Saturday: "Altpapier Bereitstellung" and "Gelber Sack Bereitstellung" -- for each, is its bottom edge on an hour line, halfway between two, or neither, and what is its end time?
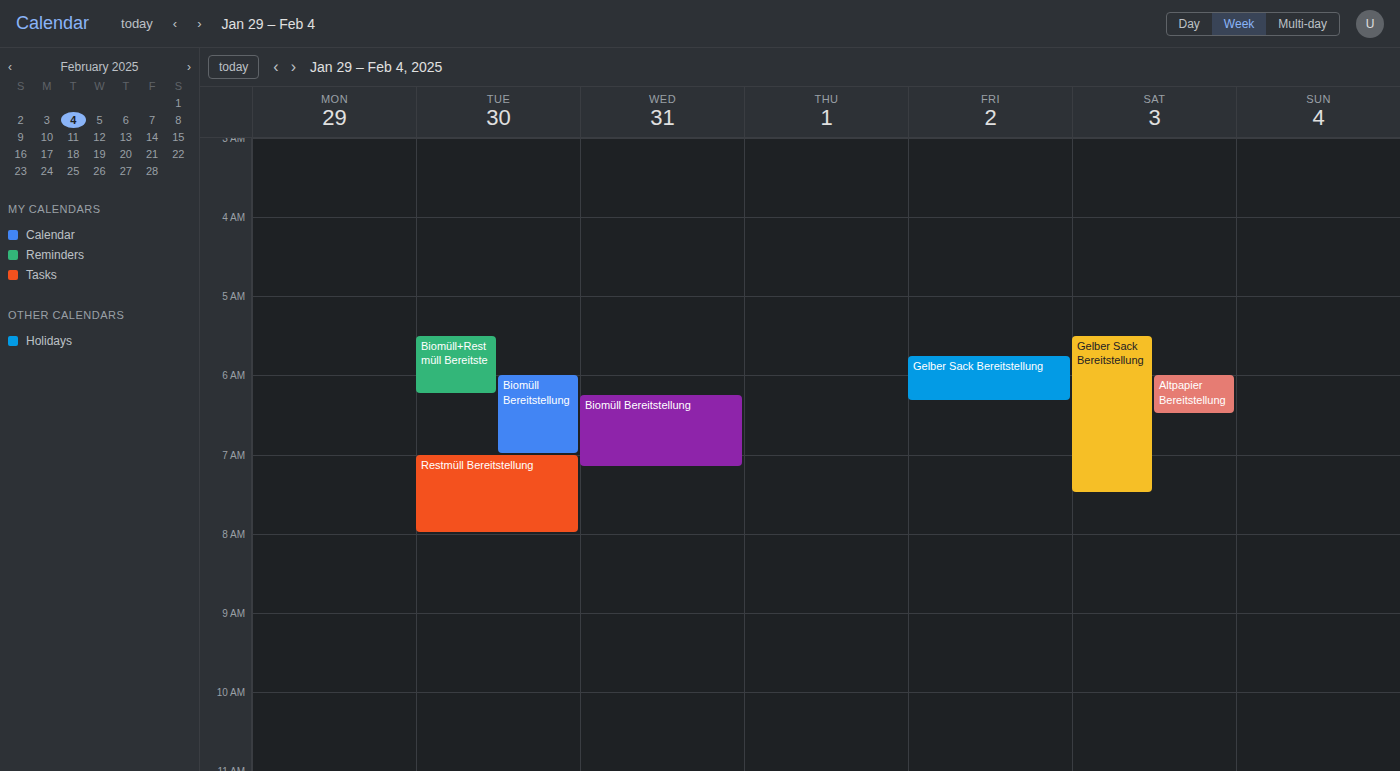
"Altpapier Bereitstellung": 6:30 AM, halfway between the 6 AM and 7 AM lines. "Gelber Sack Bereitstellung": 7:30 AM, halfway between the 7 AM and 8 AM lines.